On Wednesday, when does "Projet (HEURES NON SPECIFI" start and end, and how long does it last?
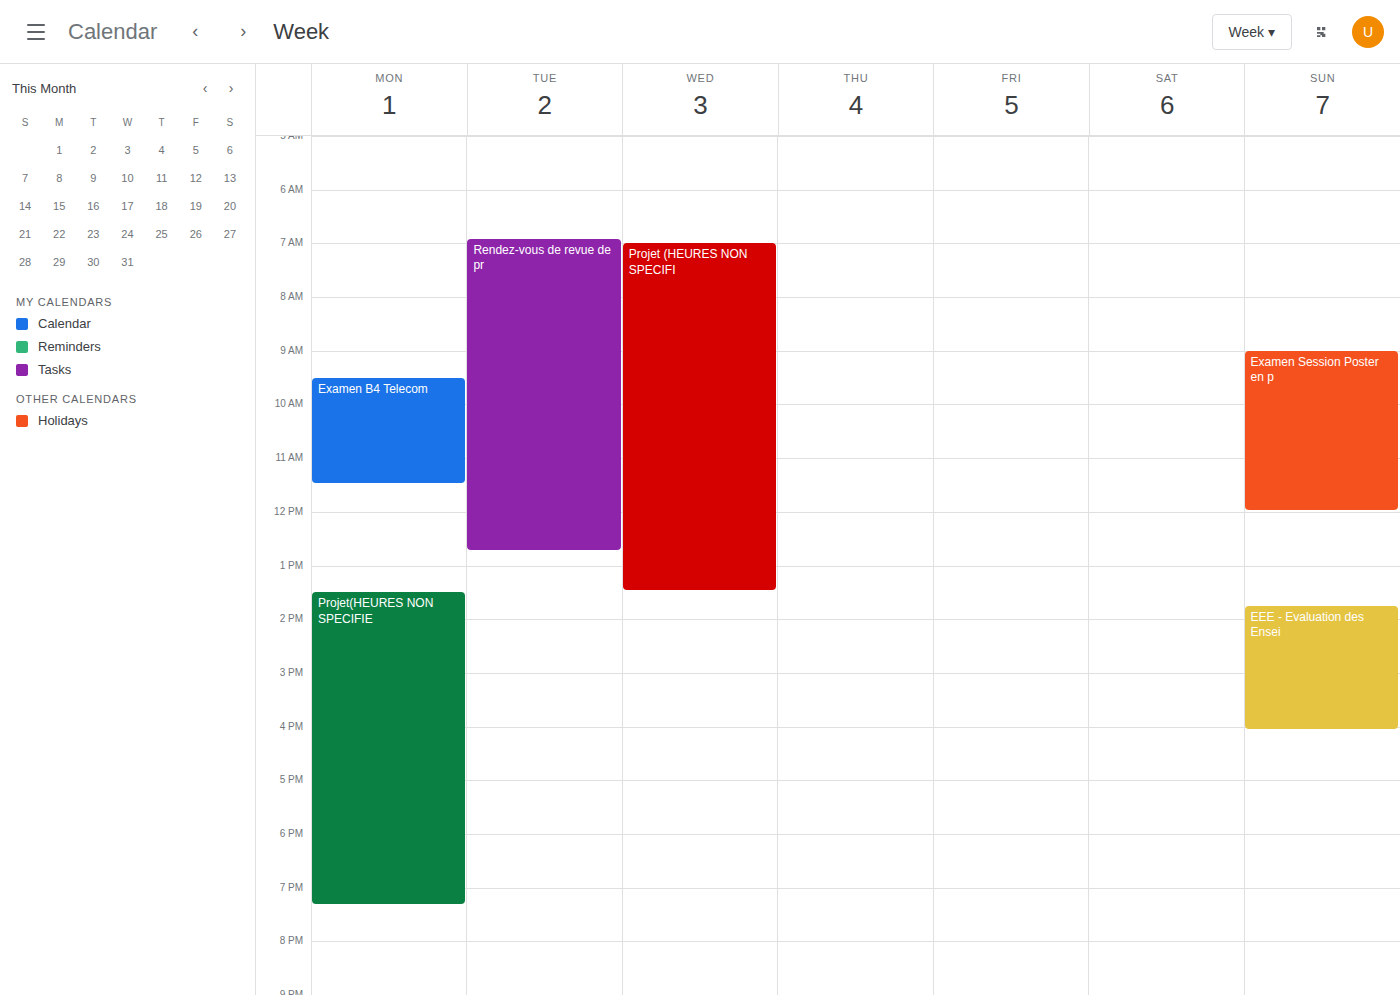
7:00 AM to 1:30 PM, 6 hours 30 minutes